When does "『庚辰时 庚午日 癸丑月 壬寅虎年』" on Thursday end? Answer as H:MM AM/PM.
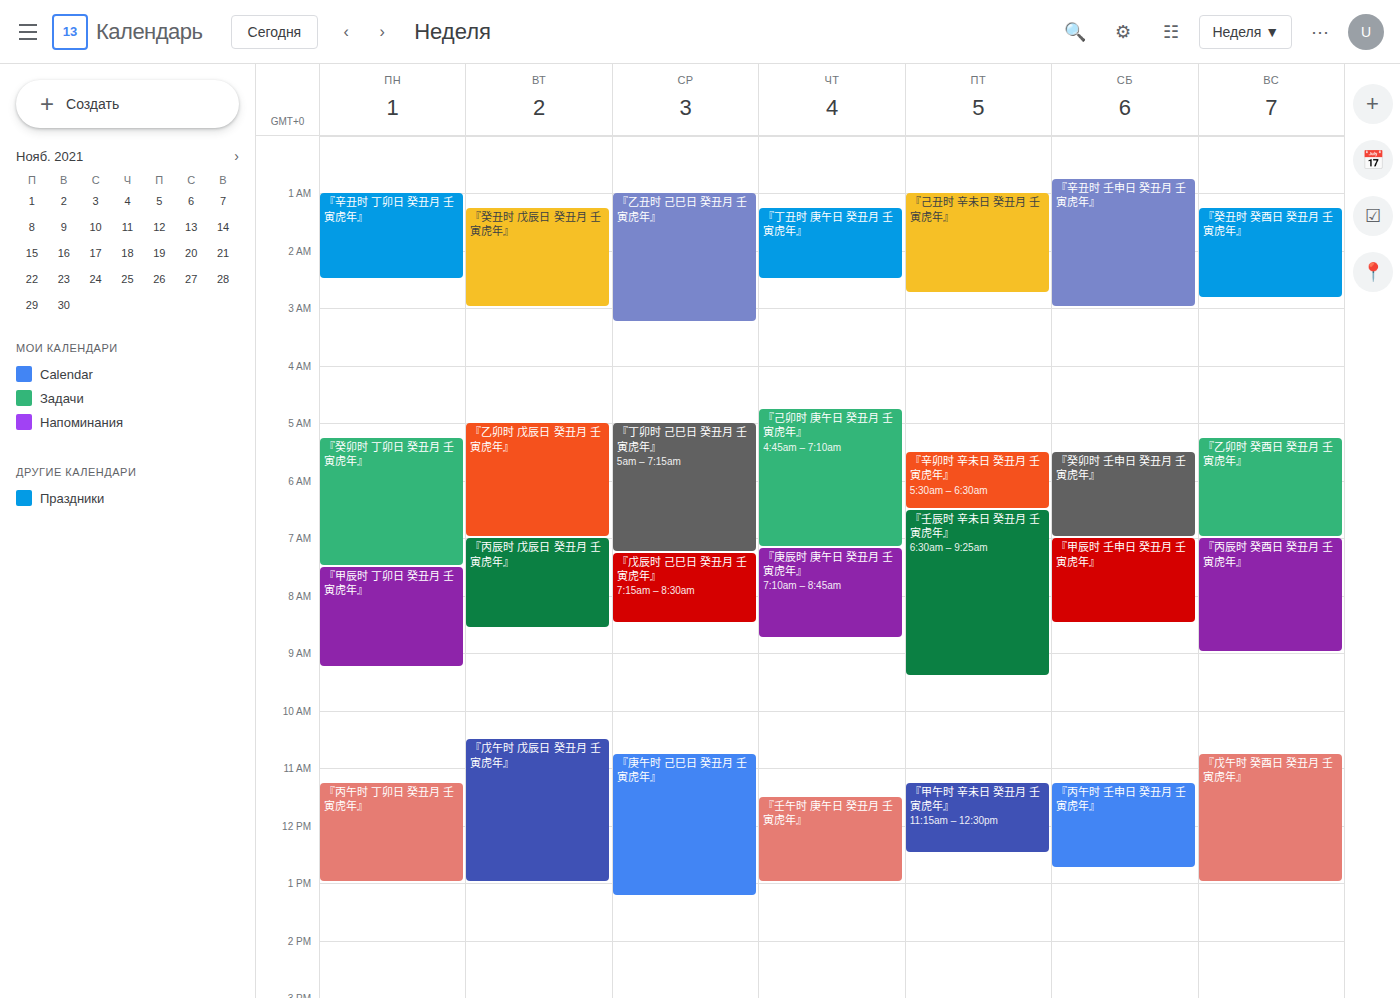
8:45 AM